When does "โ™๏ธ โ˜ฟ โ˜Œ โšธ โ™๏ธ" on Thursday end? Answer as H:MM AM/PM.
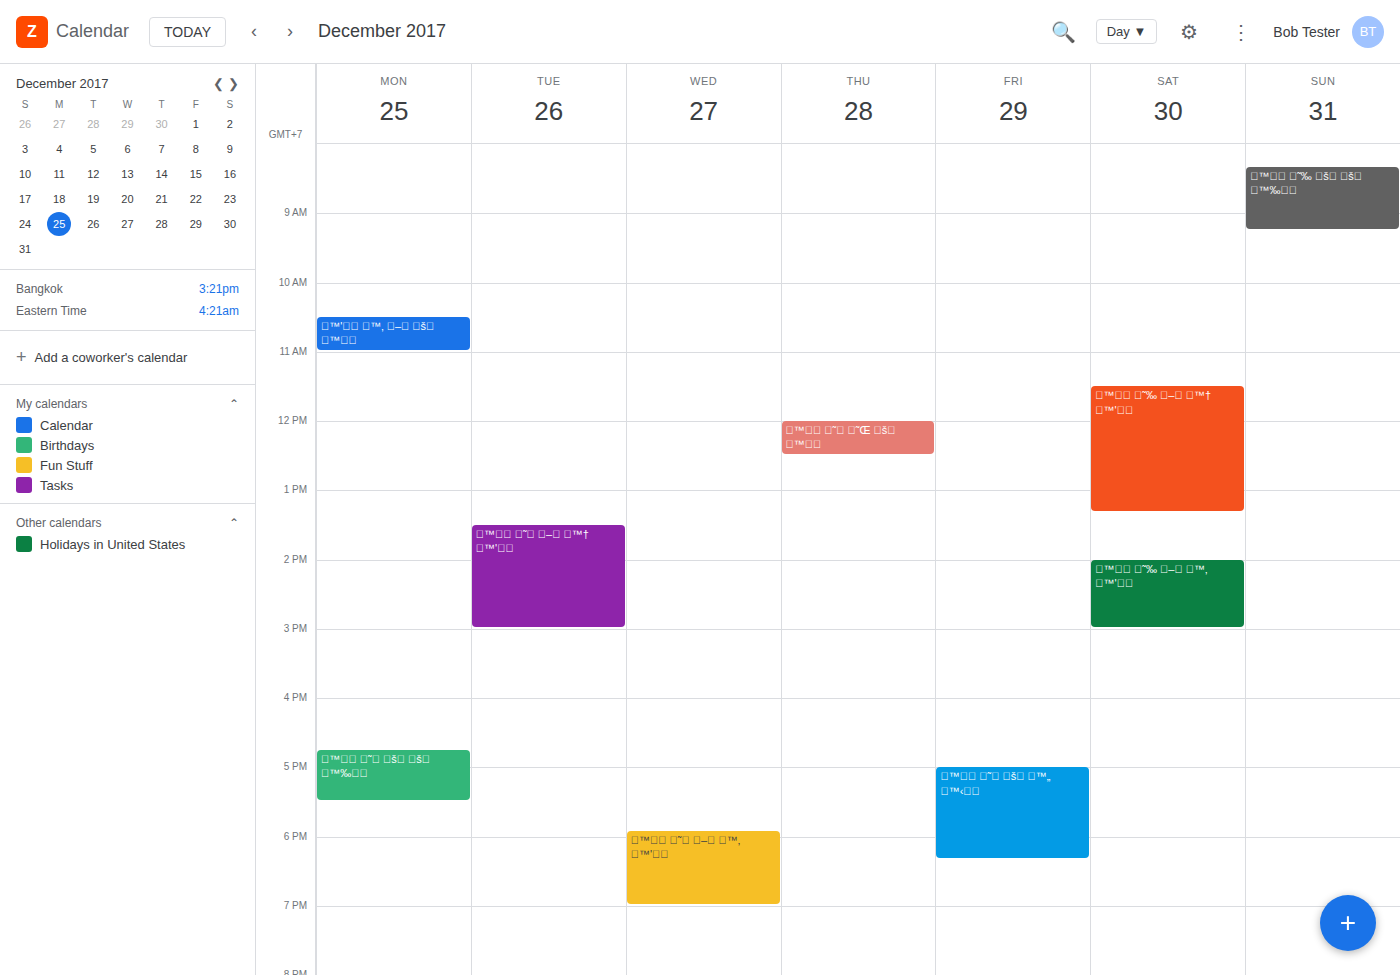
12:30 PM